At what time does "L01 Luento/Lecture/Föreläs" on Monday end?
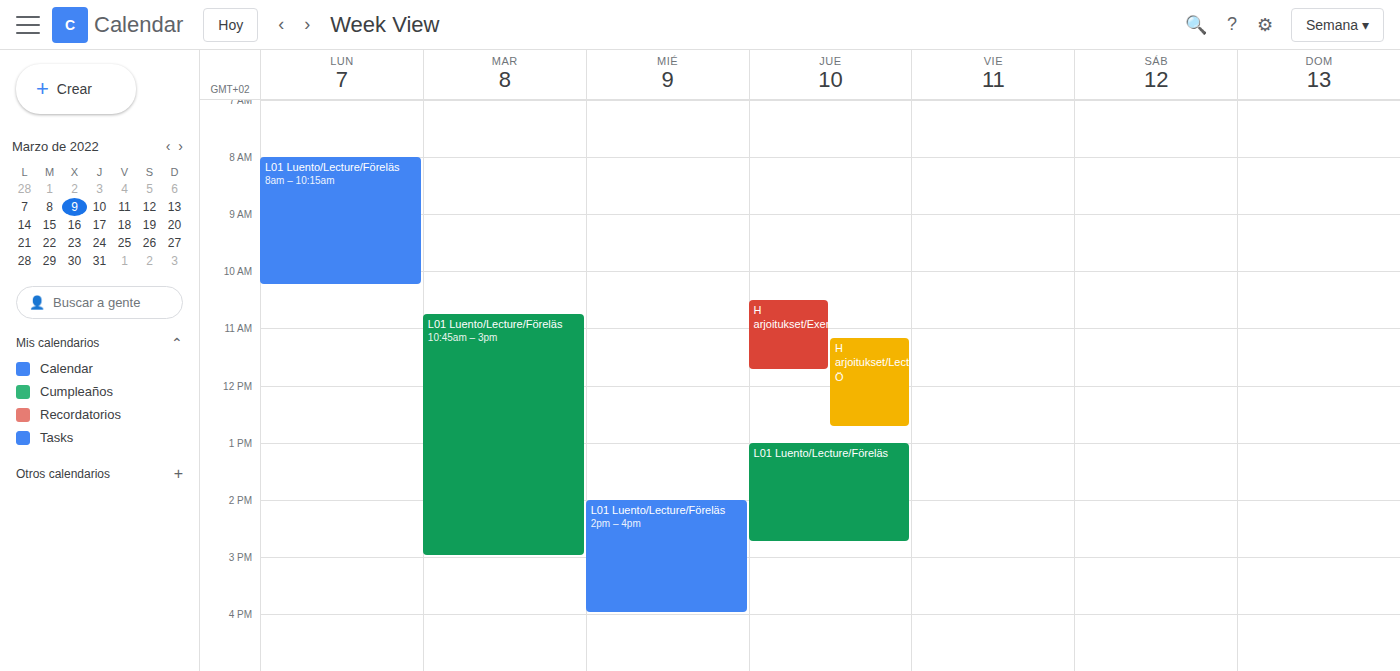
10:15 AM